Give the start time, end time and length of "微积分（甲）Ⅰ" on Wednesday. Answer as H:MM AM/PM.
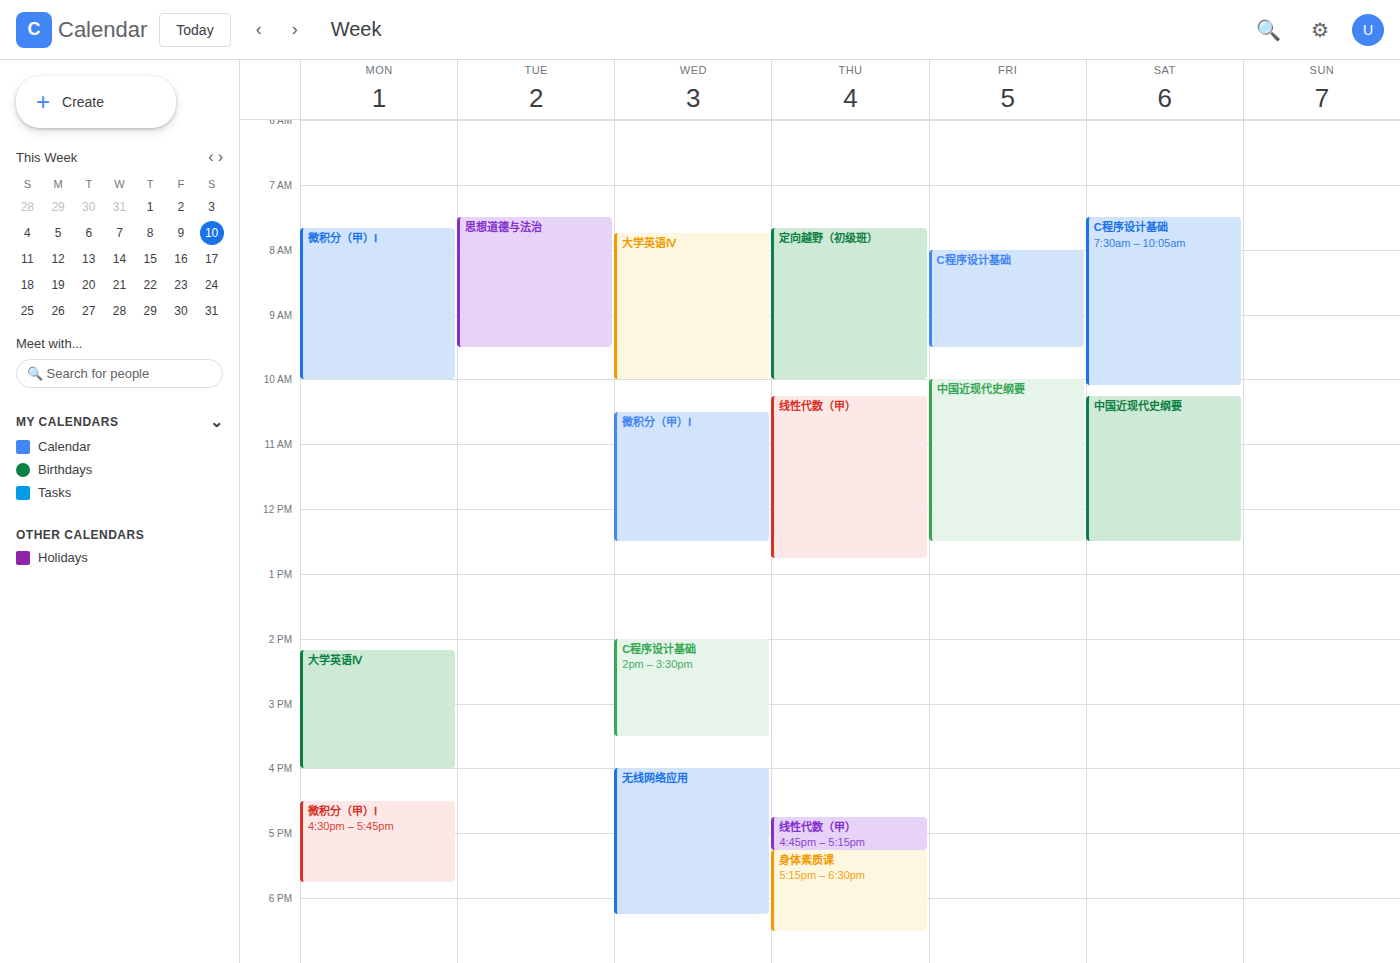
10:30 AM to 12:30 PM, 2 hours